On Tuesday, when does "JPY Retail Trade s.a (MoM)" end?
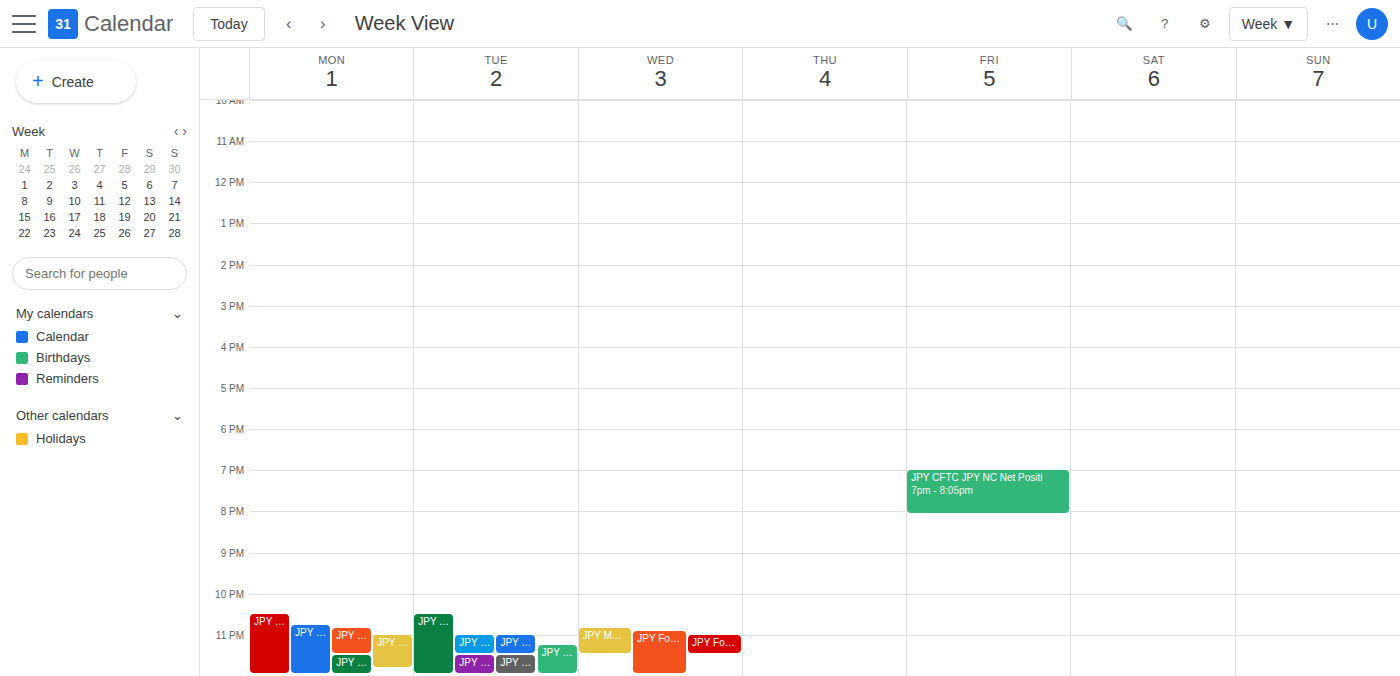
11:30 PM